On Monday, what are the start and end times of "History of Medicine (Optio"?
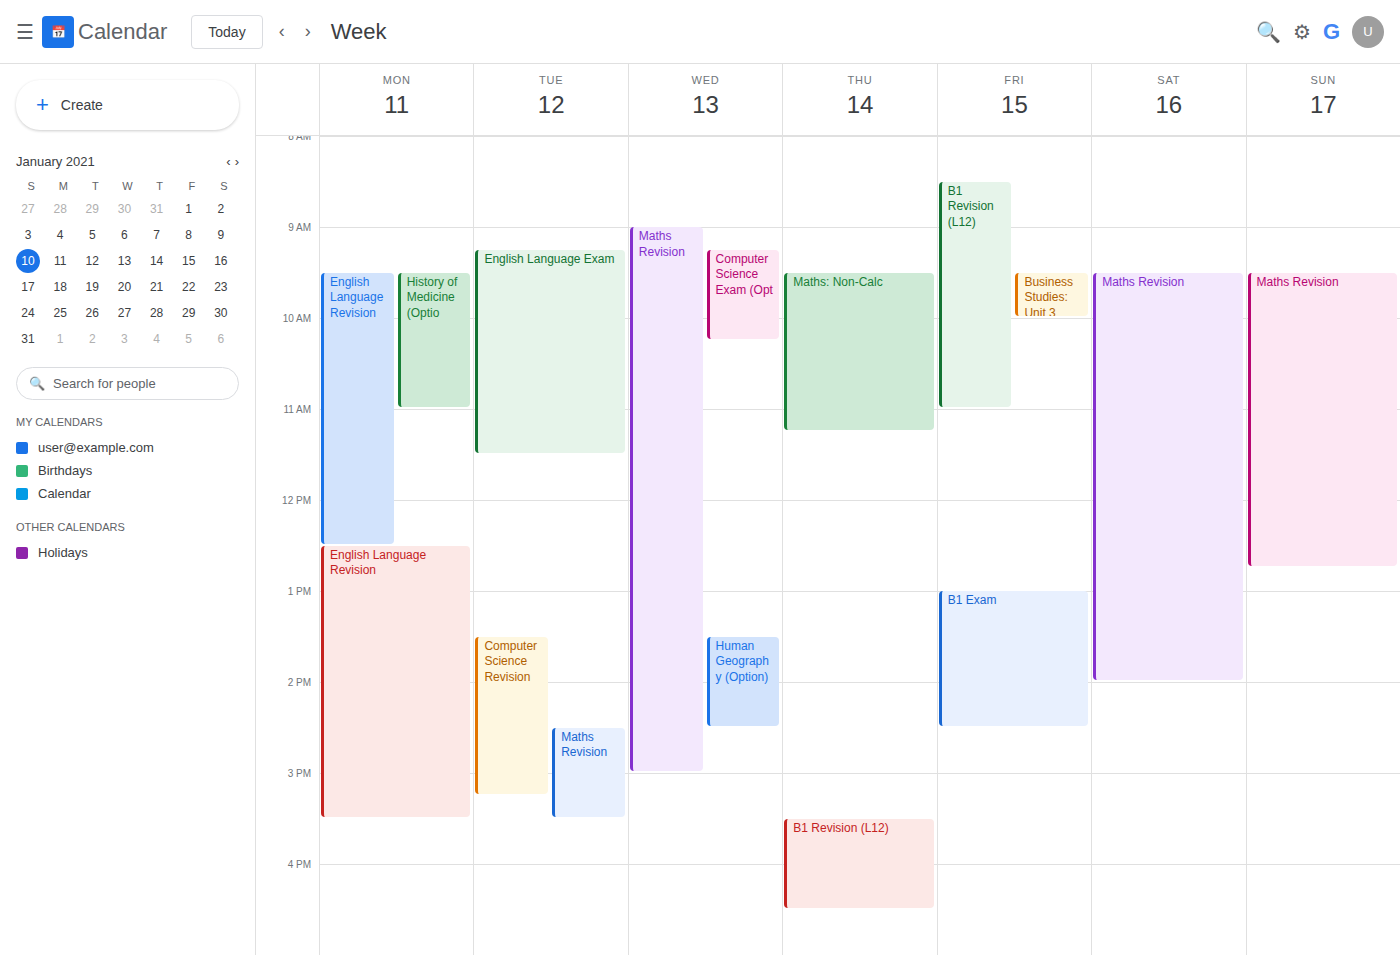
9:30 AM to 11:00 AM